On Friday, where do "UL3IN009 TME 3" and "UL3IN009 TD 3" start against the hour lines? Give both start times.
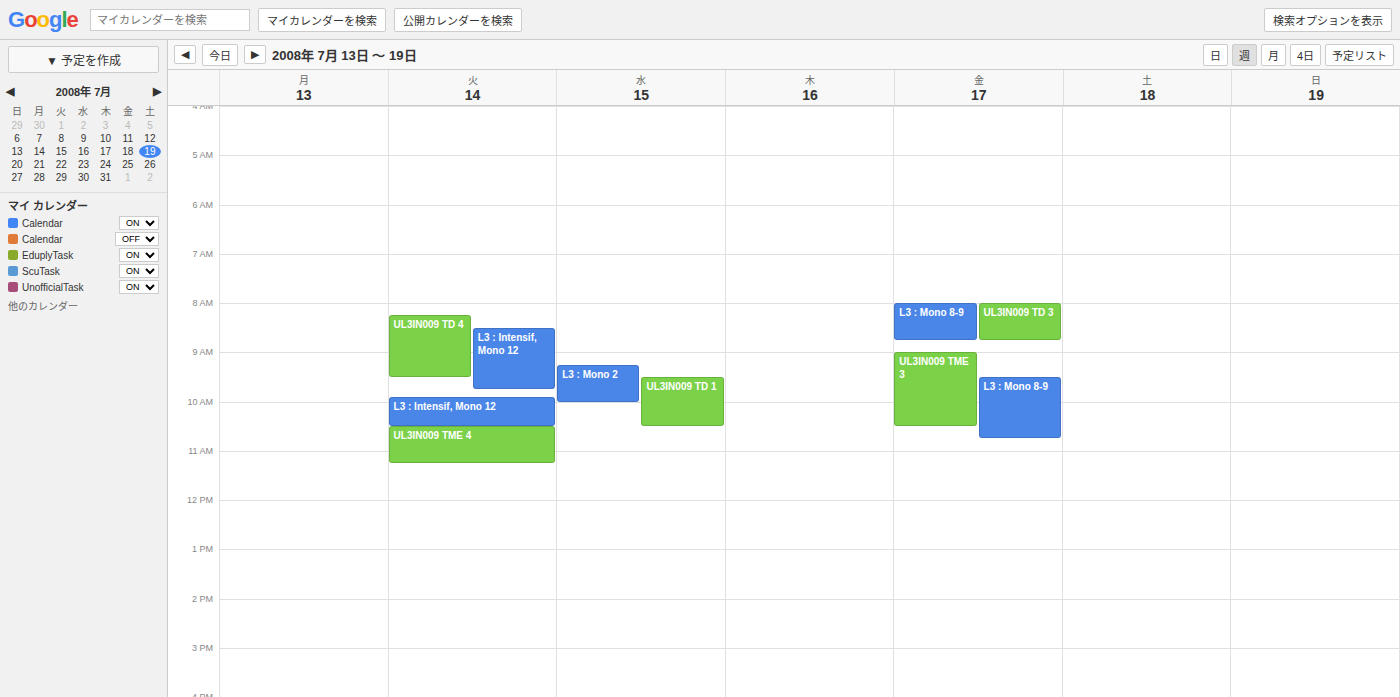
"UL3IN009 TME 3": 9:00 AM, exactly on the 9 AM line. "UL3IN009 TD 3": 8:00 AM, exactly on the 8 AM line.